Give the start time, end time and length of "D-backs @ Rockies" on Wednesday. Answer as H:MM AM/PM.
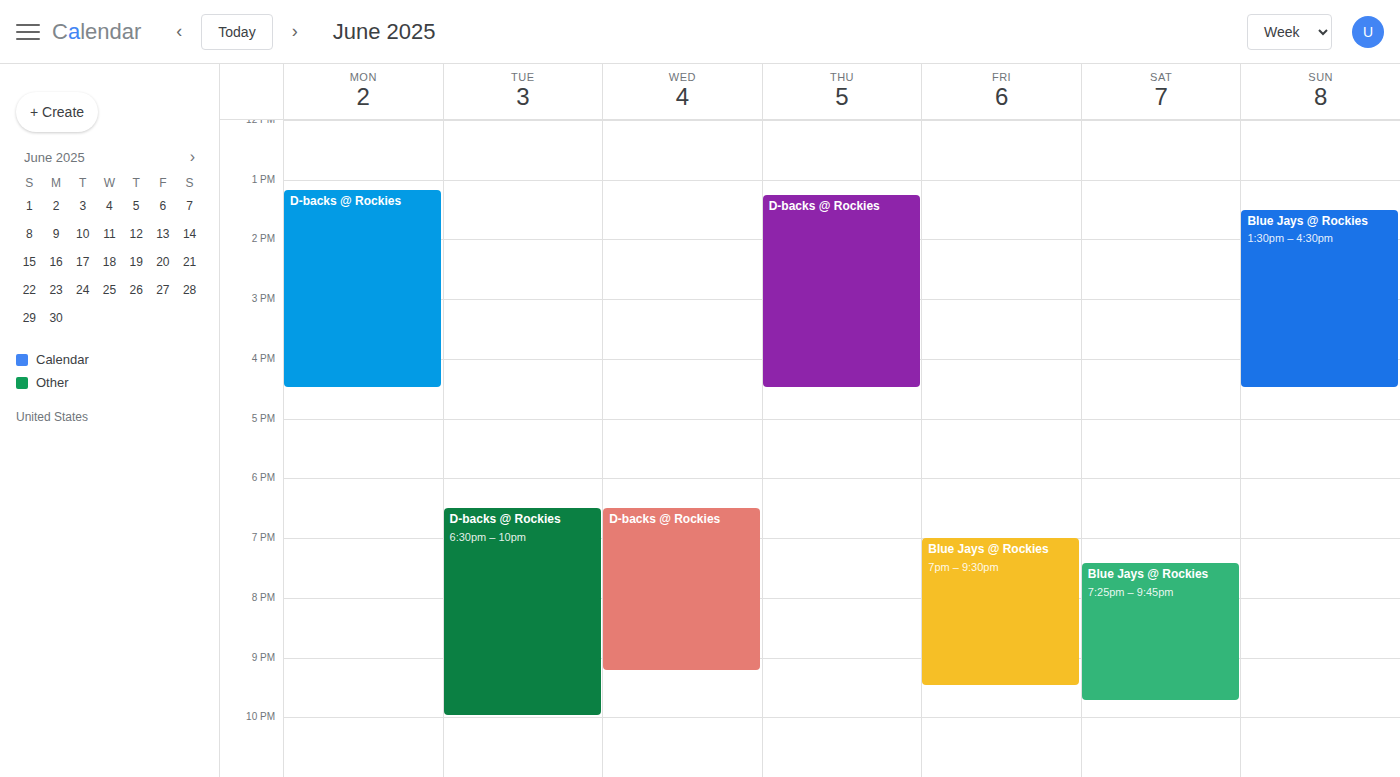
6:30 PM to 9:15 PM, 2 hours 45 minutes